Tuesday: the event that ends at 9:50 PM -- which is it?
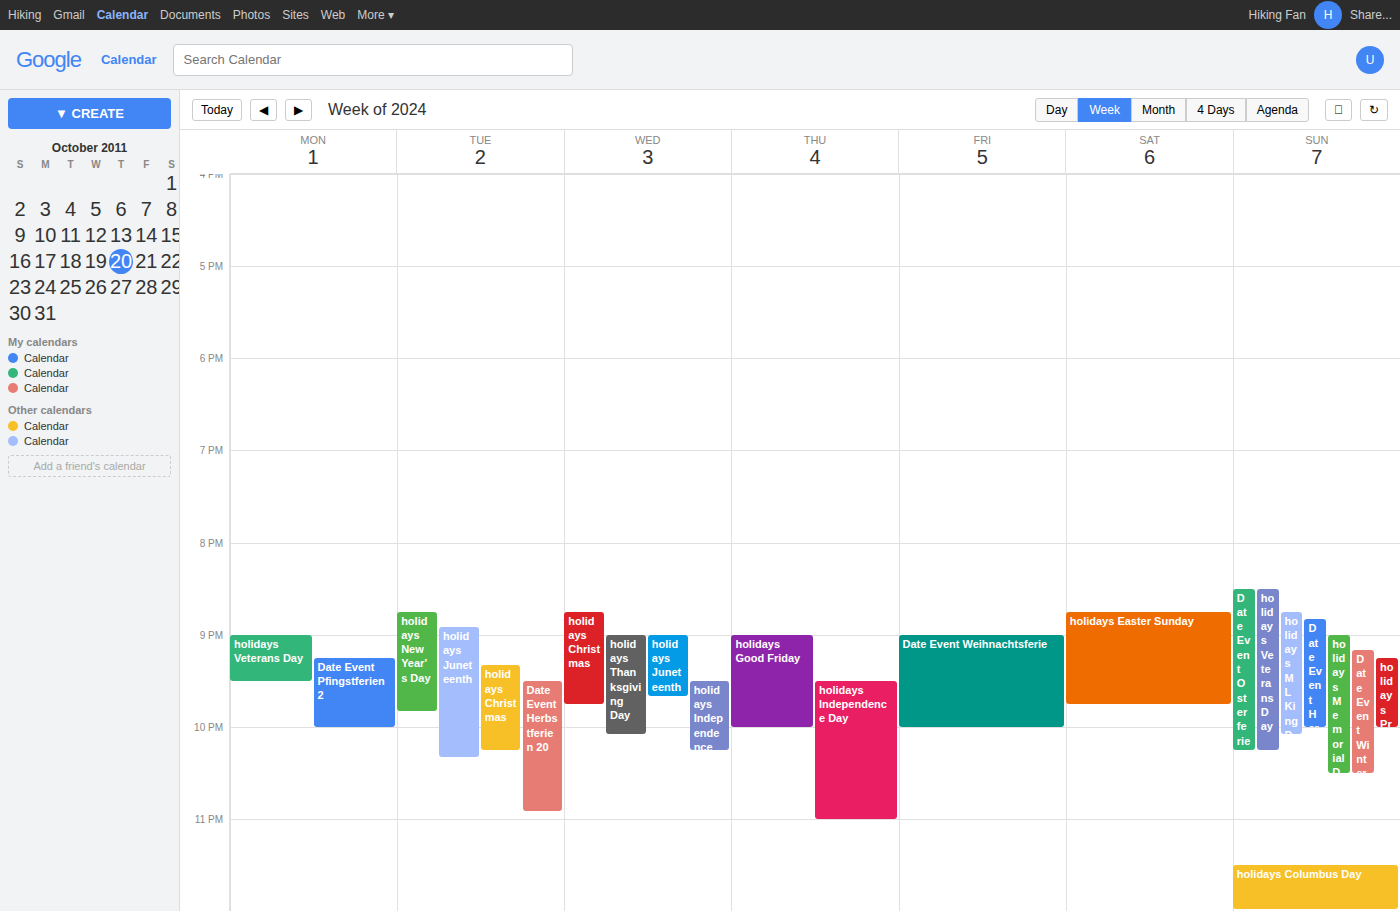
"holidays New Year's Day"